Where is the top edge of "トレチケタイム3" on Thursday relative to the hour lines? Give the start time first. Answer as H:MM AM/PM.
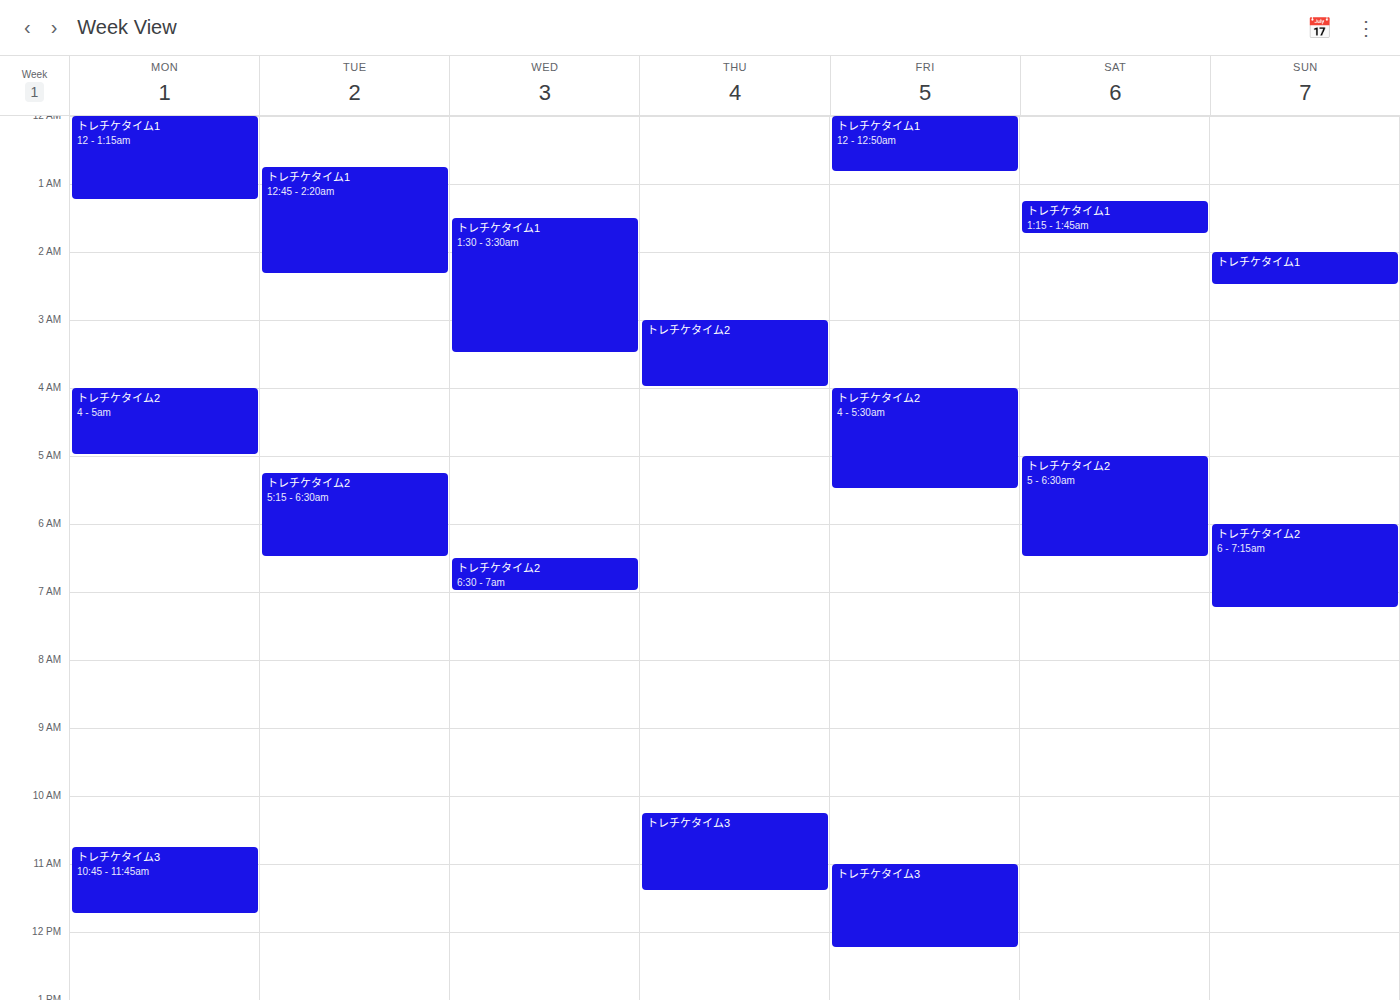
10:15 AM -- neither: a quarter of the way from the 10 AM line to the 11 AM line.